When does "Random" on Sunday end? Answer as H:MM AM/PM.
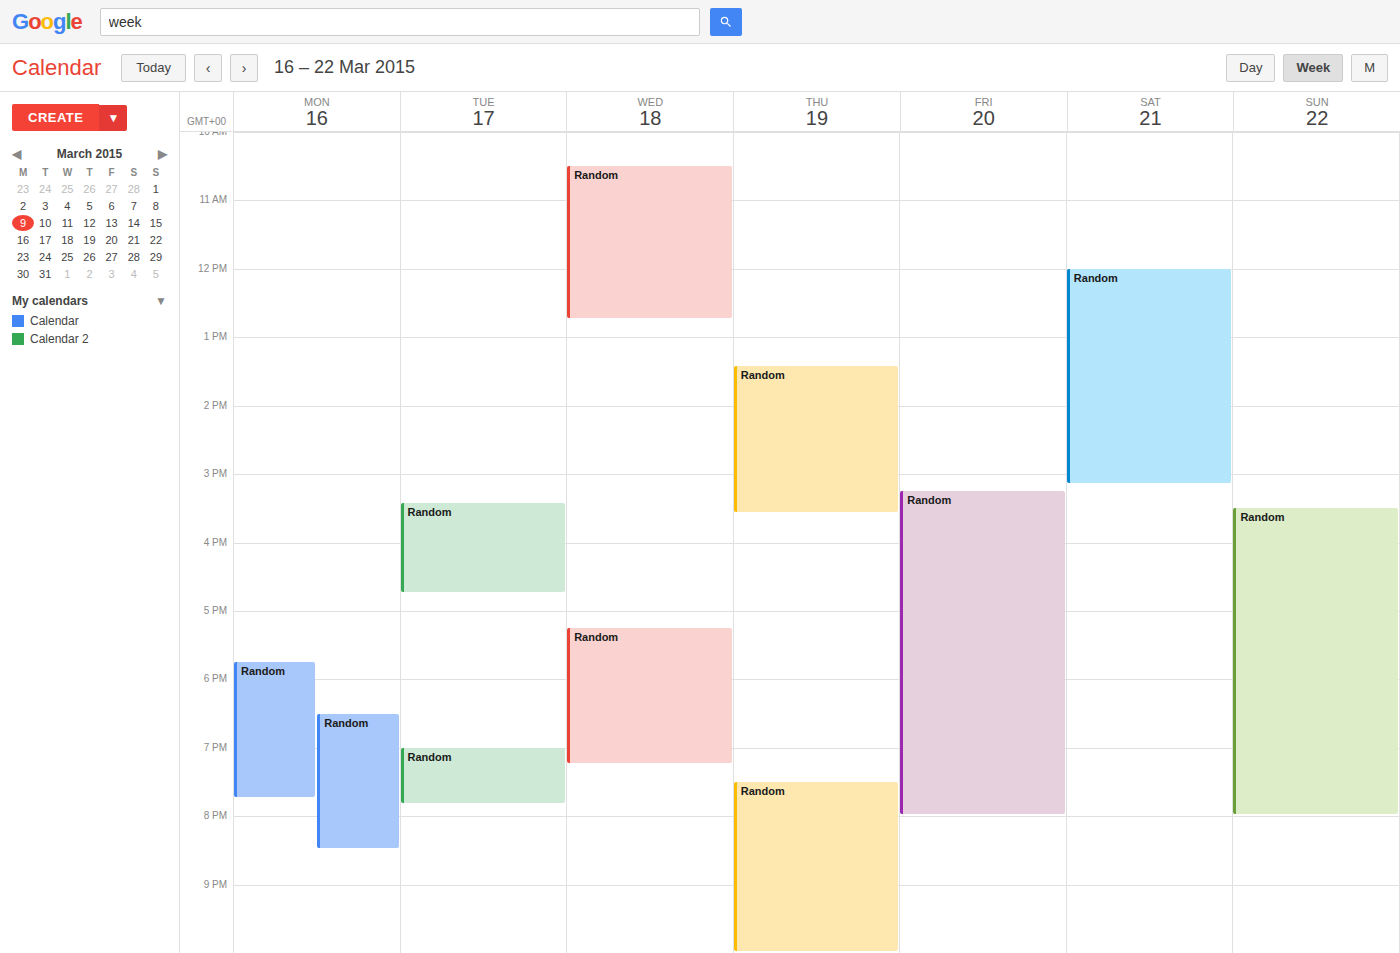
8:00 PM